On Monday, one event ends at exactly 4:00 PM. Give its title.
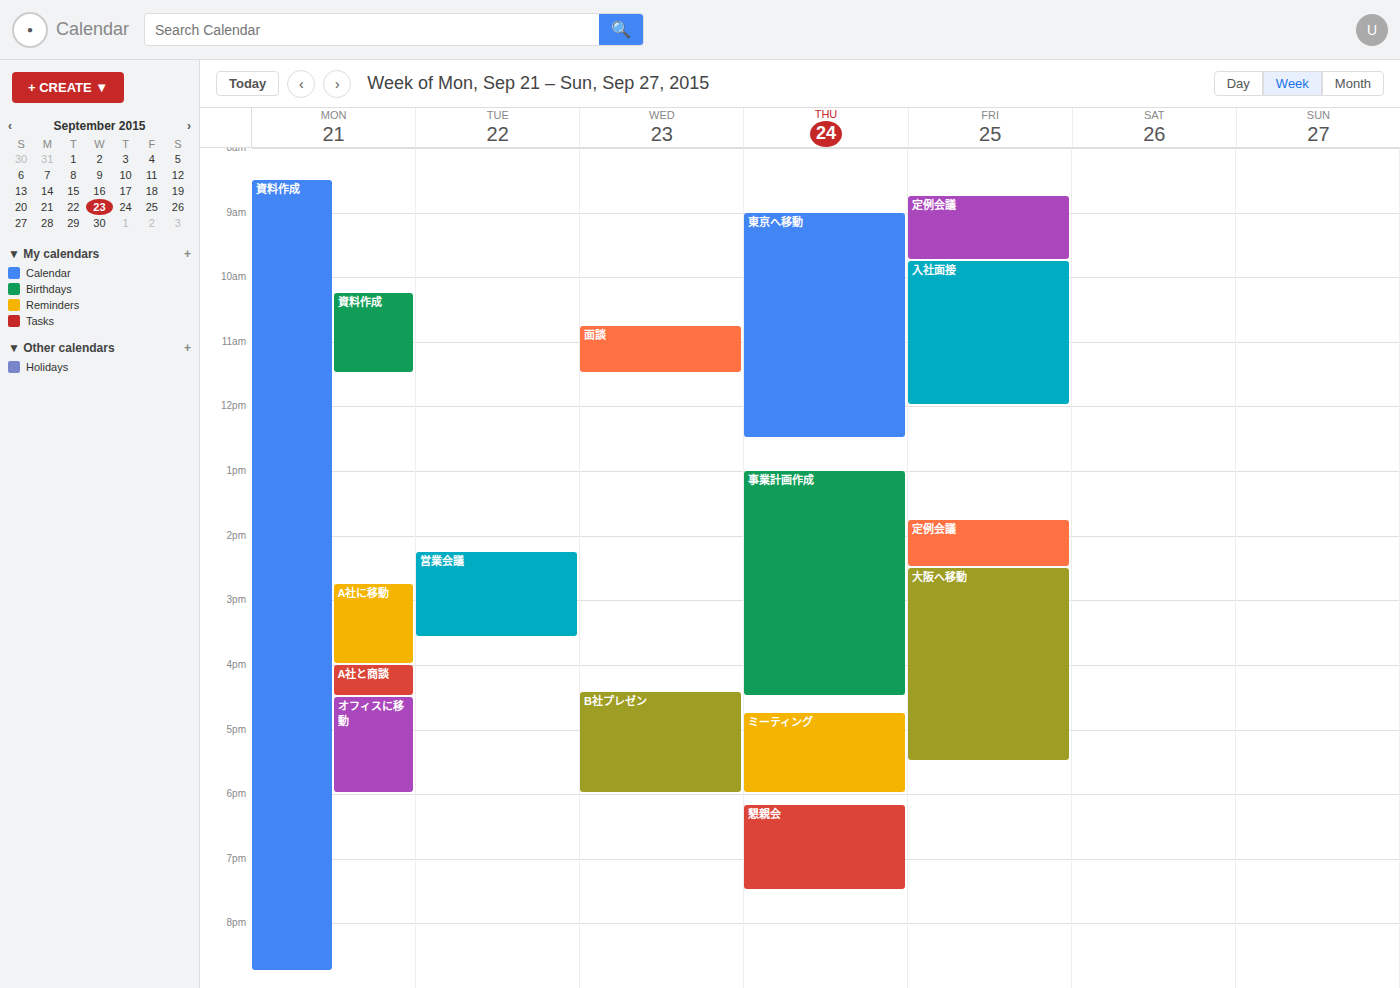
"A社に移動"